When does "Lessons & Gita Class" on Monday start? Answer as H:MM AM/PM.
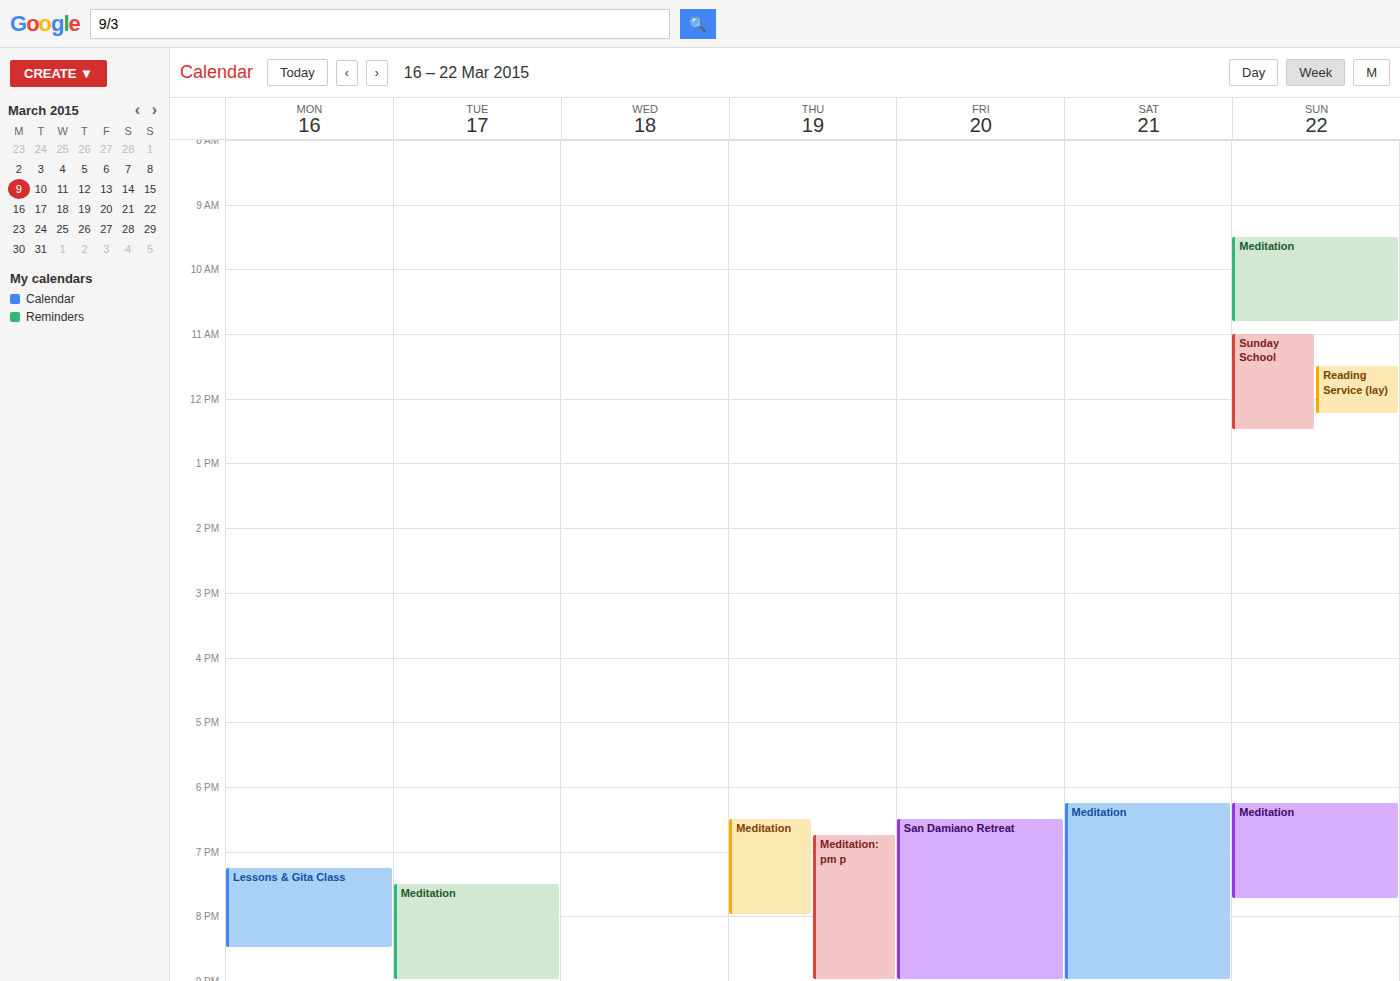
7:15 PM